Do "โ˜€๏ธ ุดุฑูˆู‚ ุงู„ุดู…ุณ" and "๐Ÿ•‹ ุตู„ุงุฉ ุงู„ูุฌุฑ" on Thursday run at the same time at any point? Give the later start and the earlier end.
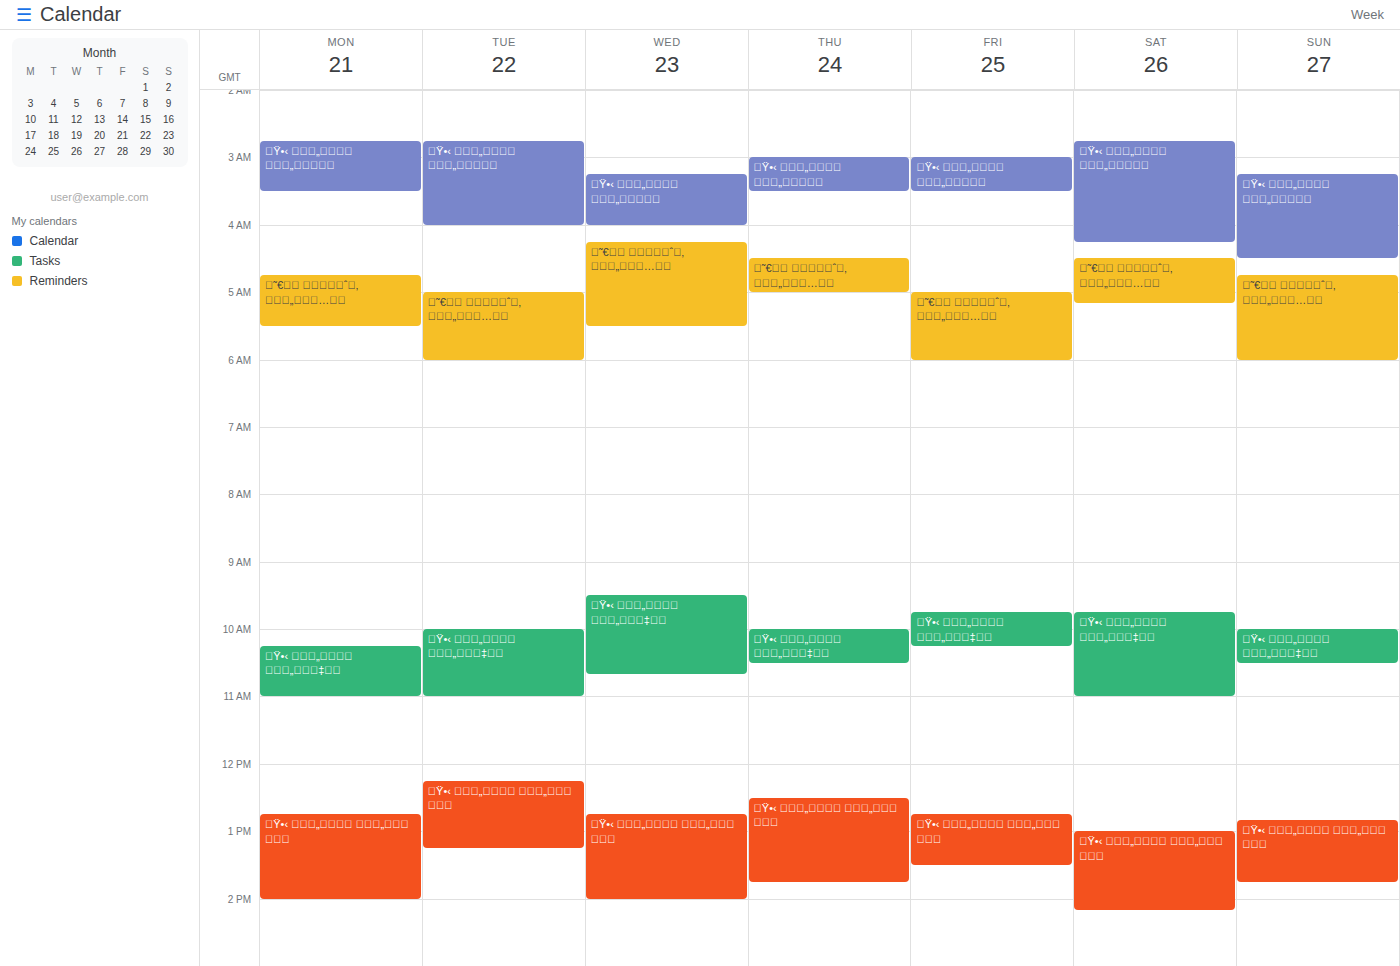
"๐Ÿ•‹ ุตู„ุงุฉ ุงู„ูุฌุฑ" ends at 3:30 AM and "โ˜€๏ธ ุดุฑูˆู‚ ุงู„ุดู…ุณ" starts at 4:30 AM -- no overlap.